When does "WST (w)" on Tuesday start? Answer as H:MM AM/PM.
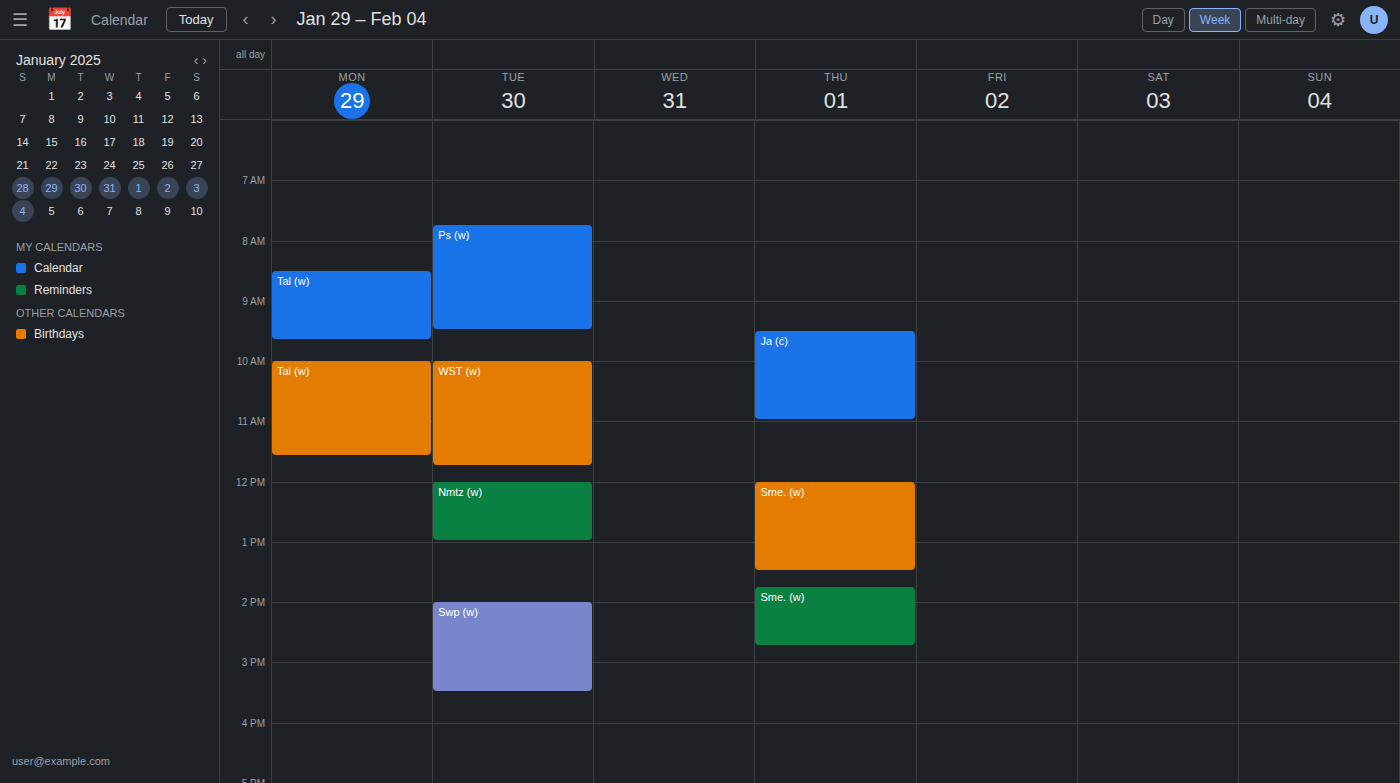
10:00 AM